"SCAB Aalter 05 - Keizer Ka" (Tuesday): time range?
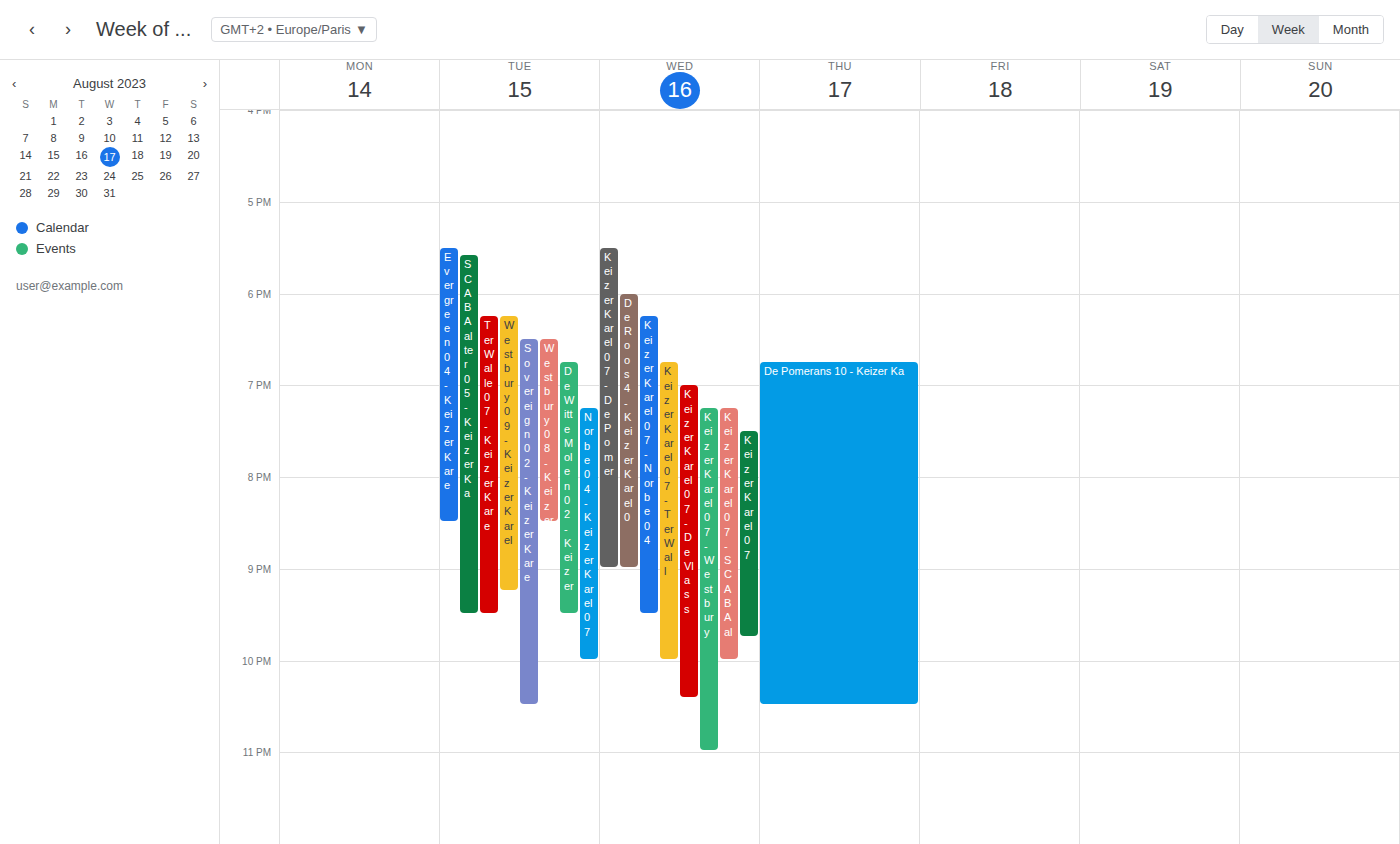
5:35 PM to 9:30 PM